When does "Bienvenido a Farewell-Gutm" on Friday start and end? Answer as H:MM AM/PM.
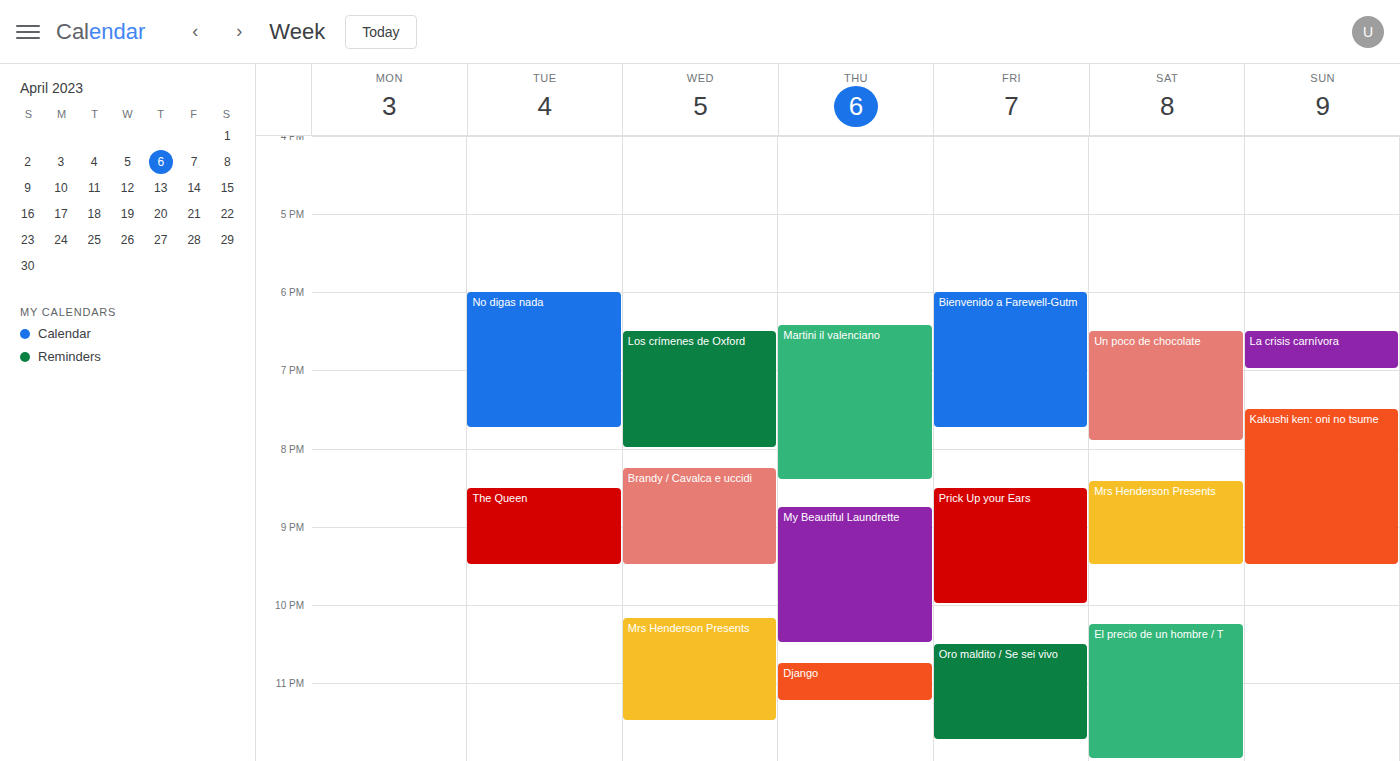
6:00 PM to 7:45 PM